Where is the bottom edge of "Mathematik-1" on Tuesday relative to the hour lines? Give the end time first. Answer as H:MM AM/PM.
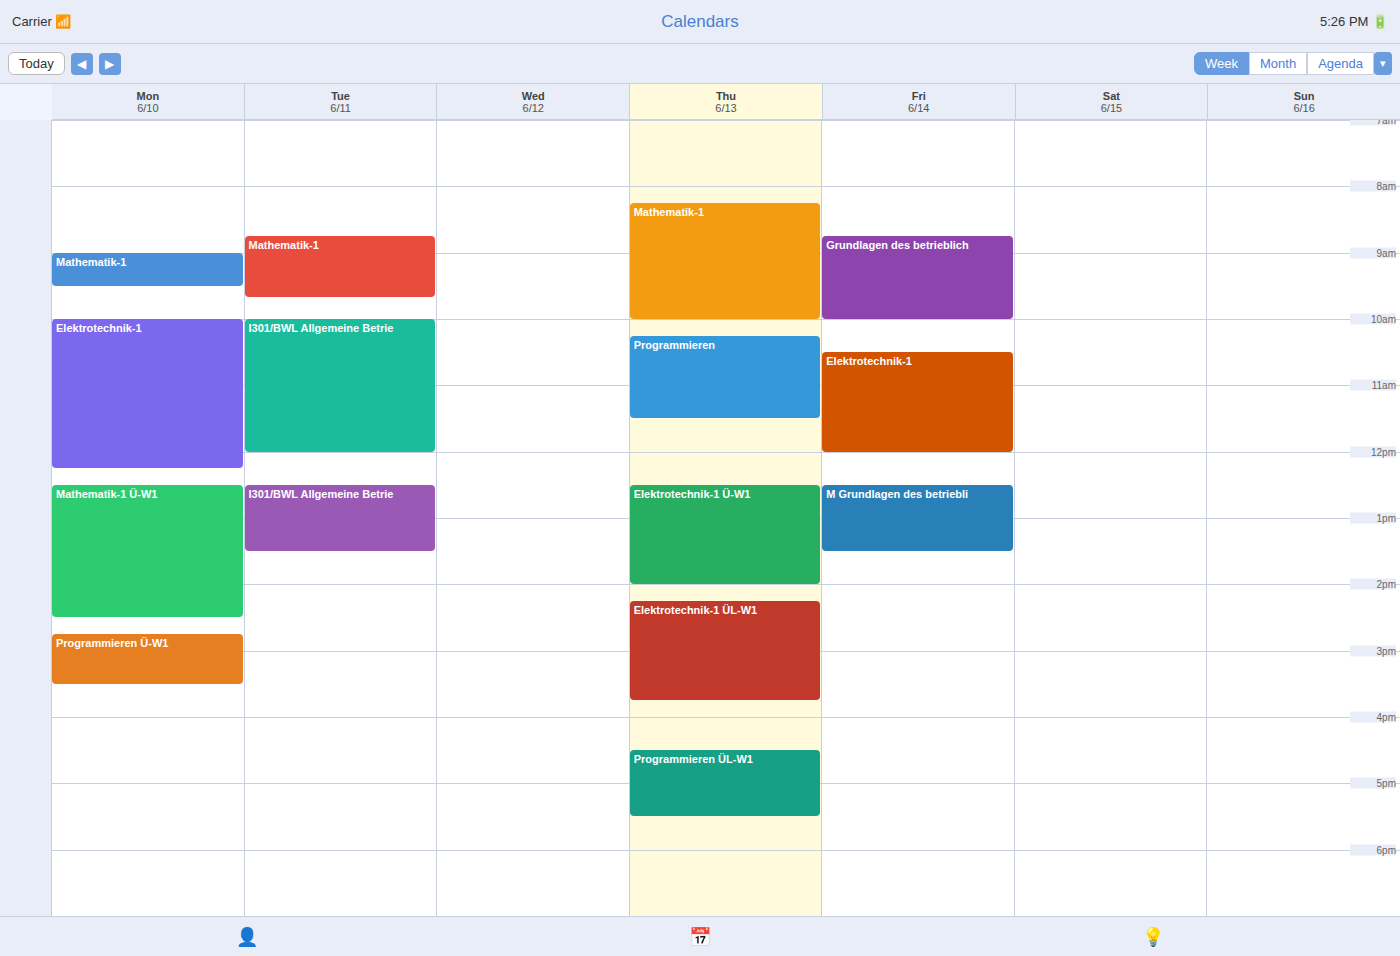
9:40 AM -- neither: 40 minutes below the 9 AM line and 20 minutes above the 10 AM line.